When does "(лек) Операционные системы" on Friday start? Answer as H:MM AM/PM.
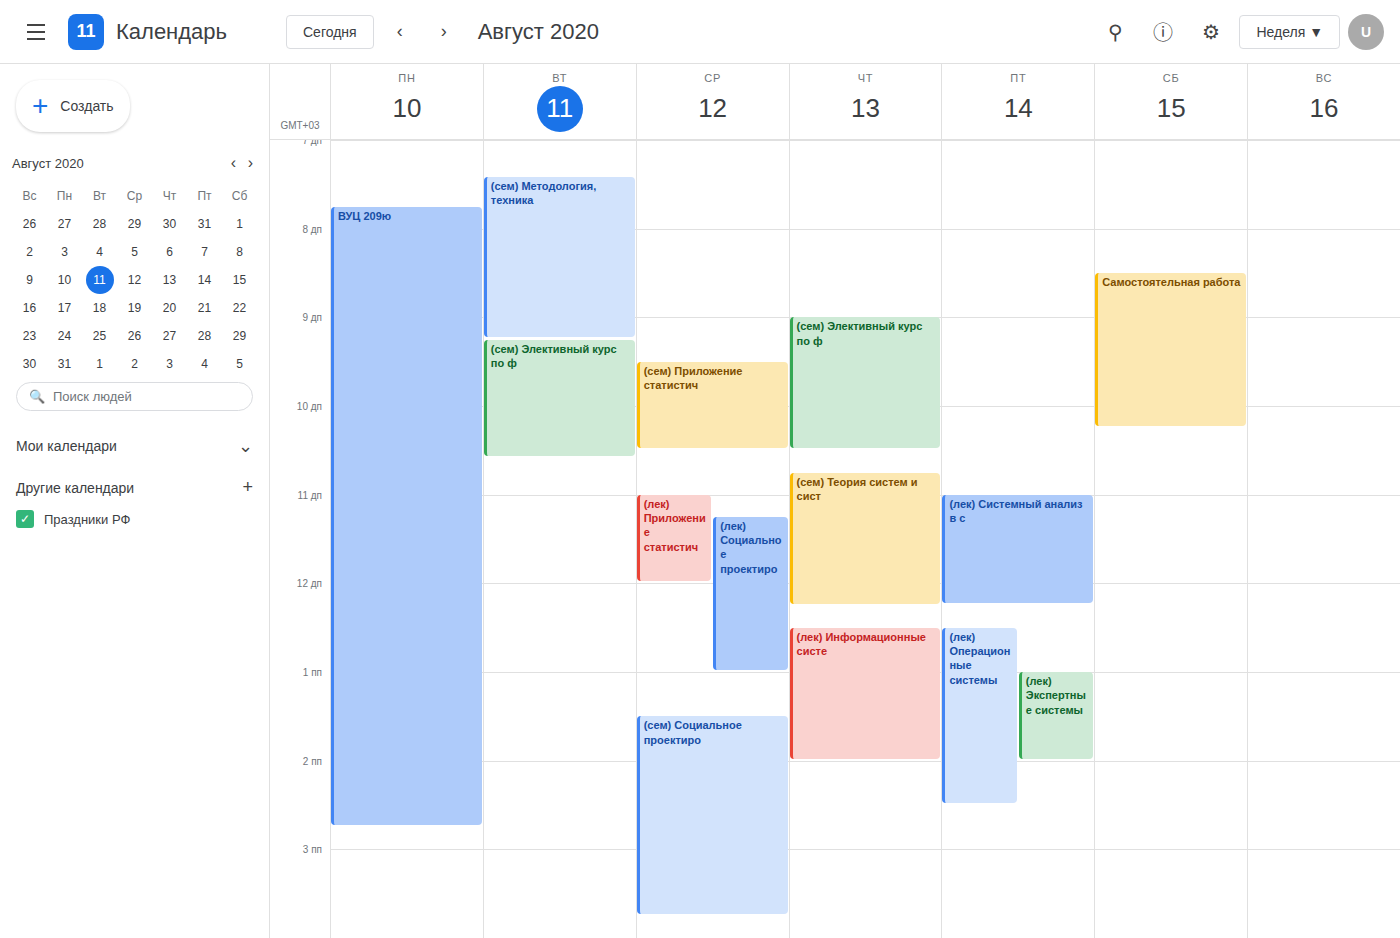
12:30 PM